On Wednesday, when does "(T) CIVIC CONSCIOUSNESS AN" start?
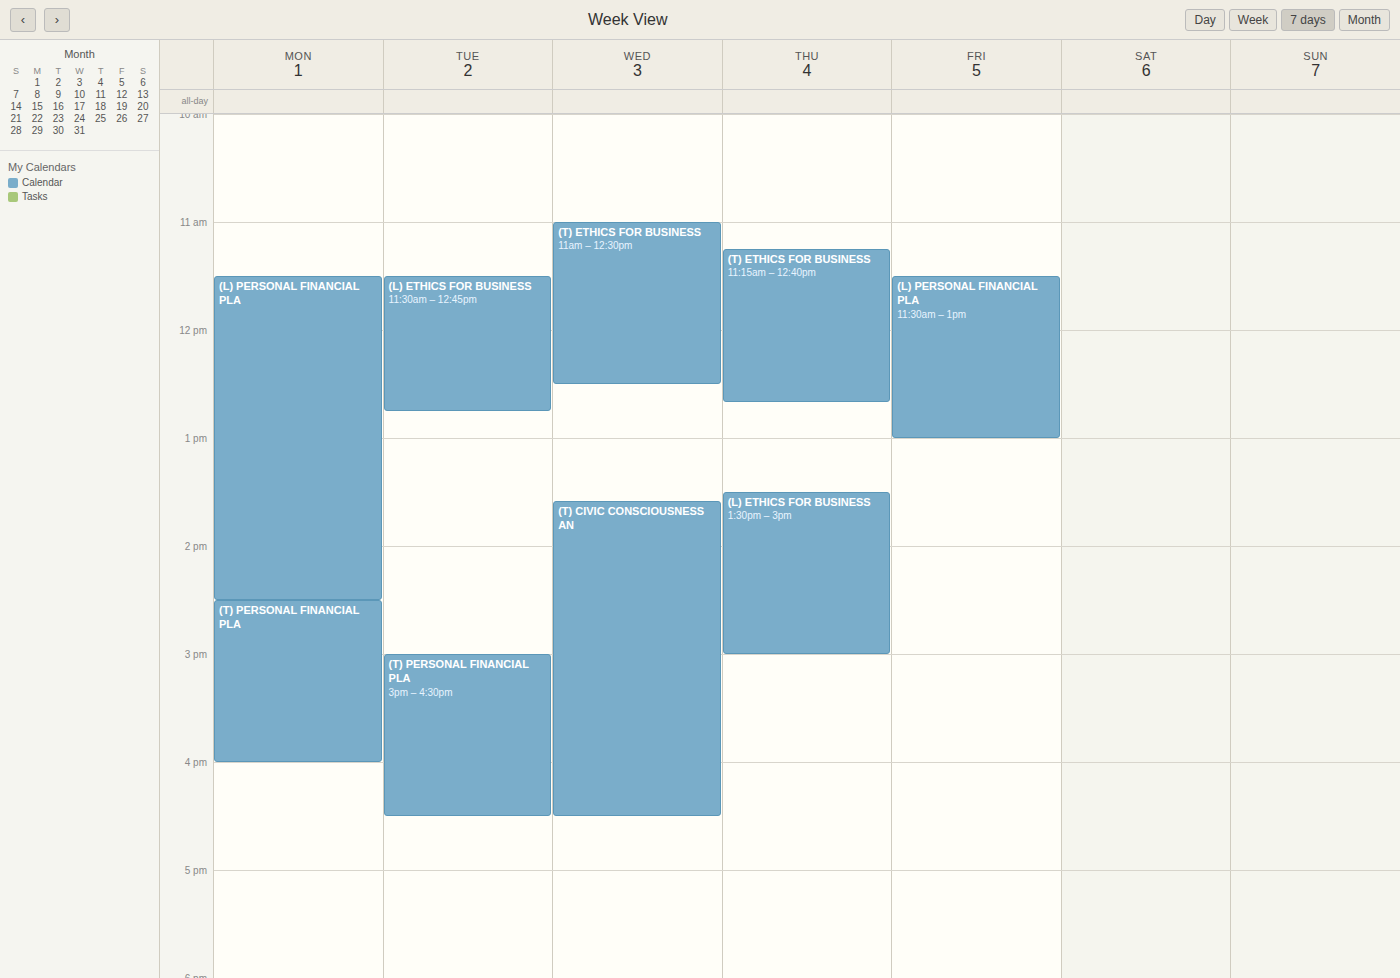
13:35